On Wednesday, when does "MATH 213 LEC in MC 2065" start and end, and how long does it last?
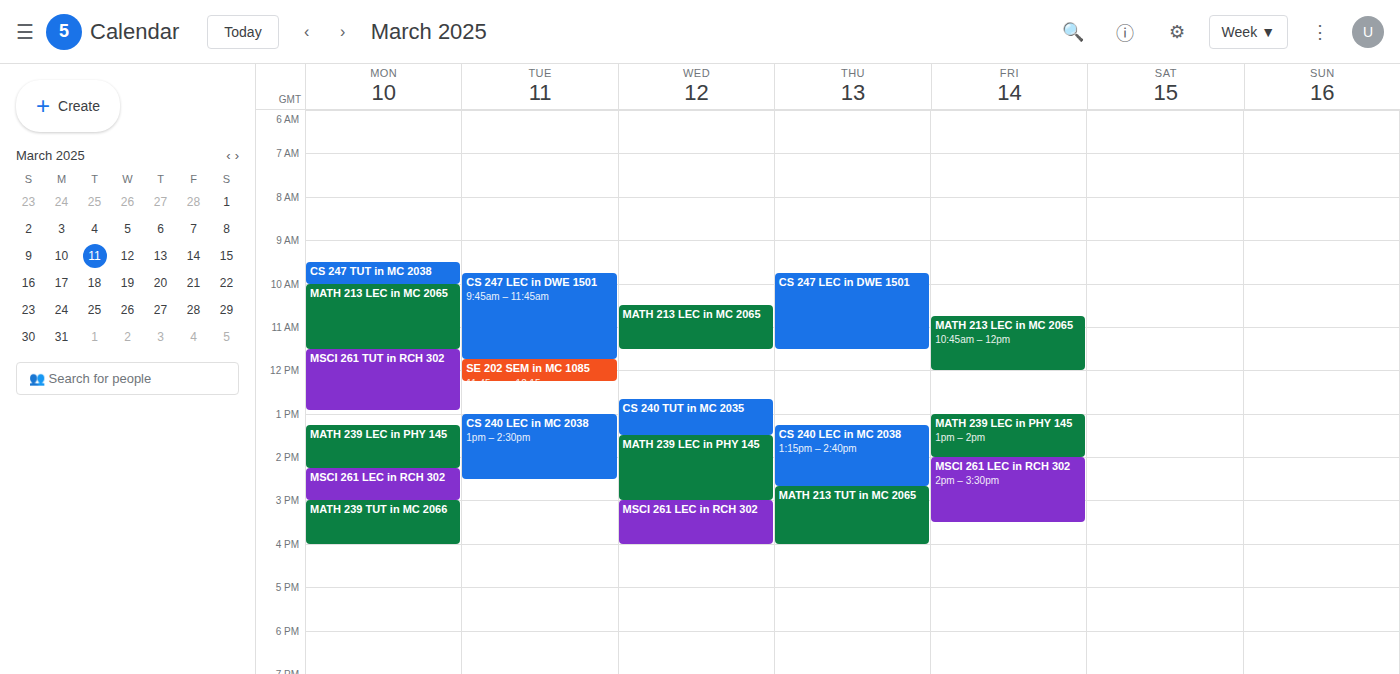
10:30 AM to 11:30 AM, 1 hour